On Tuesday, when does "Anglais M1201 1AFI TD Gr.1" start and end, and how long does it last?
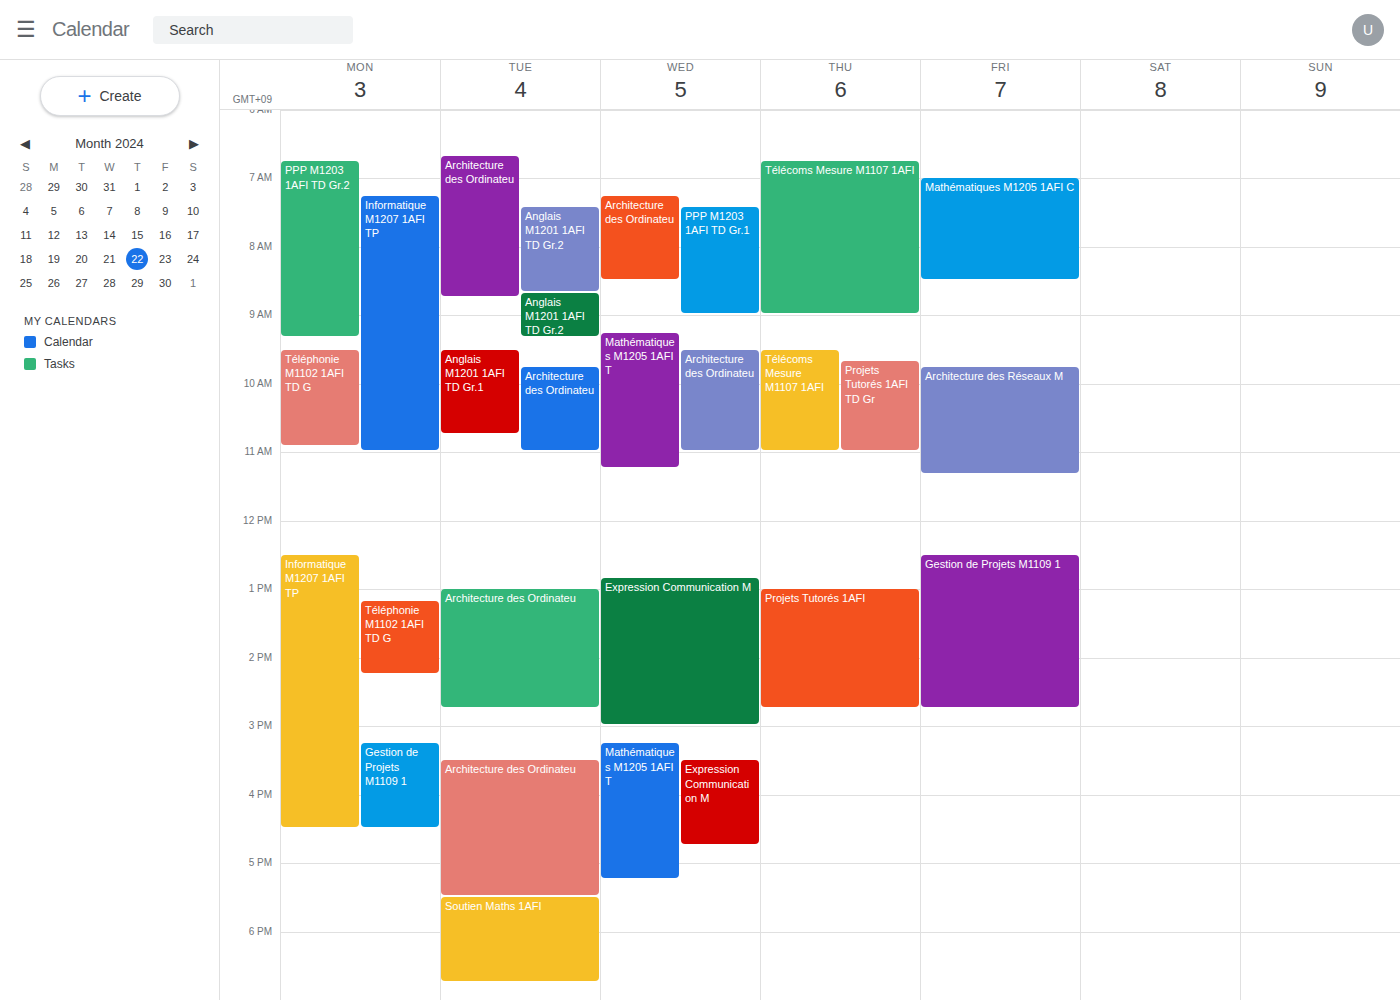
9:30 AM to 10:45 AM, 1 hour 15 minutes